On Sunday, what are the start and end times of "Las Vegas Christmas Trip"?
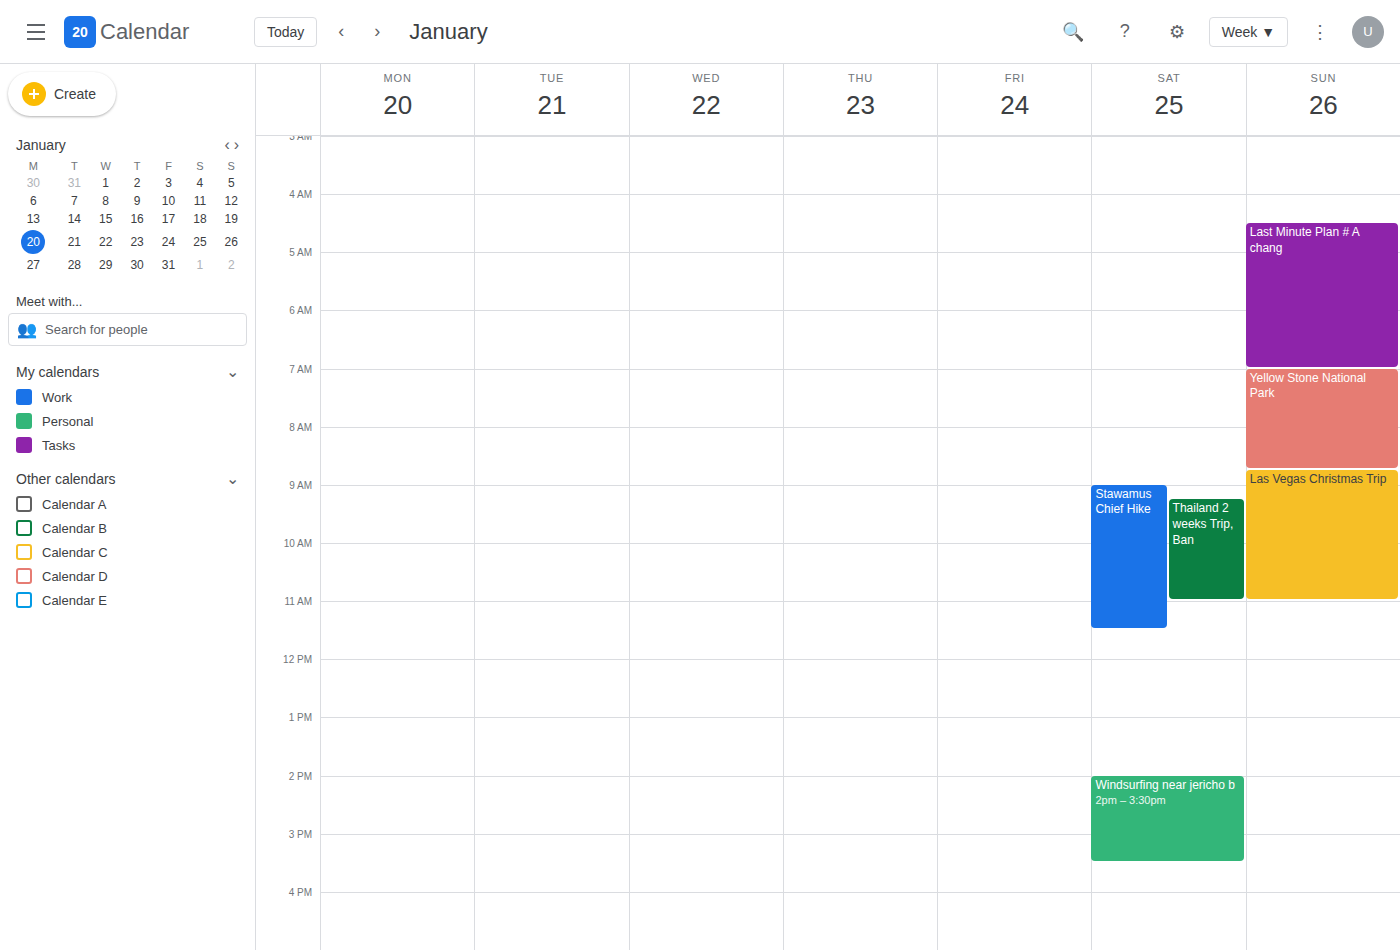
8:45 AM to 11:00 AM